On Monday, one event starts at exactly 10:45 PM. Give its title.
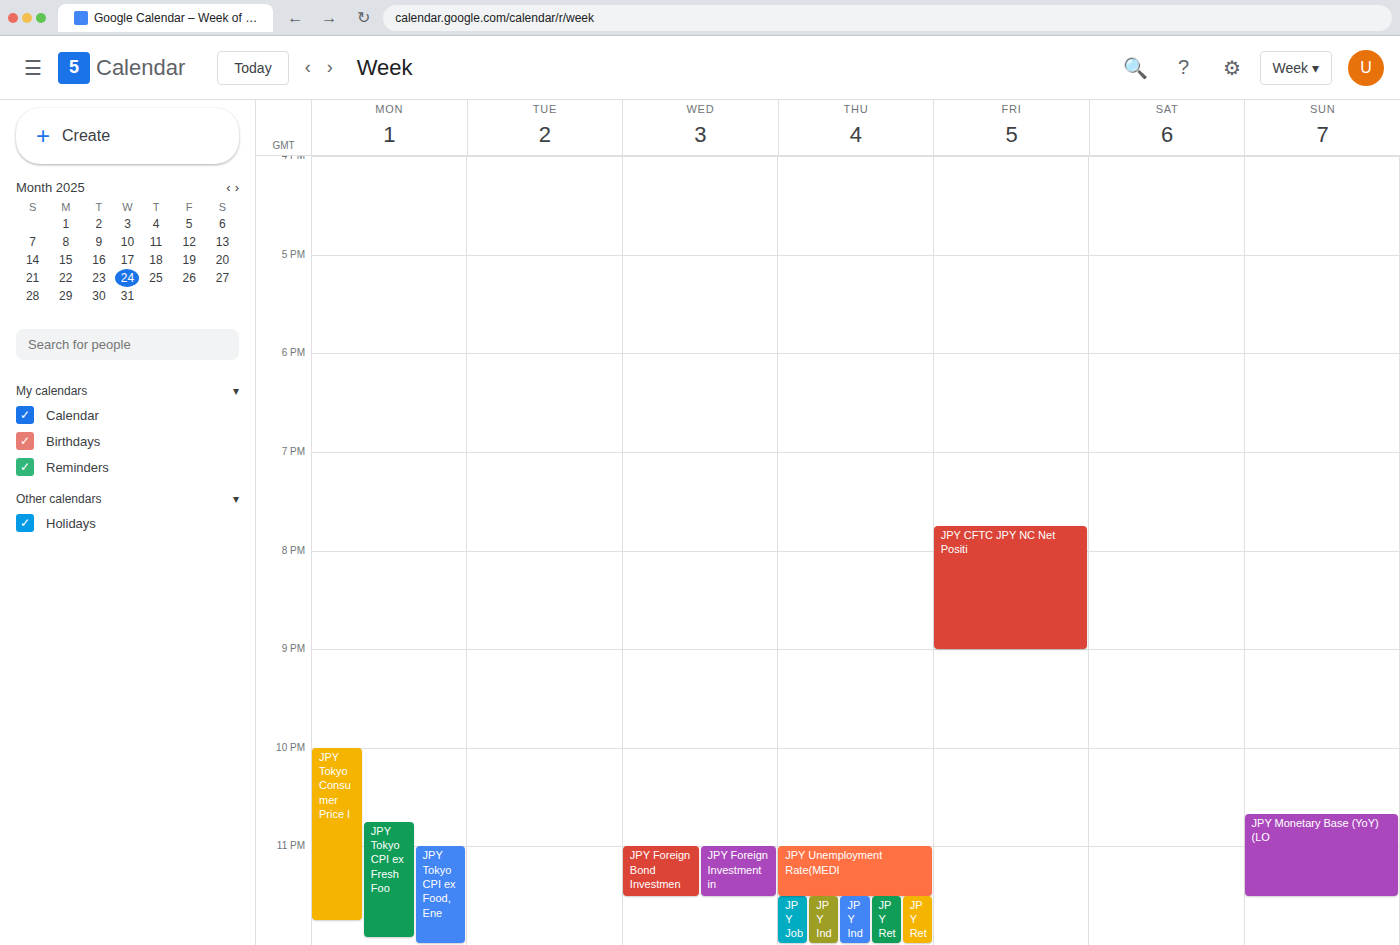
"JPY Tokyo CPI ex Fresh Foo"